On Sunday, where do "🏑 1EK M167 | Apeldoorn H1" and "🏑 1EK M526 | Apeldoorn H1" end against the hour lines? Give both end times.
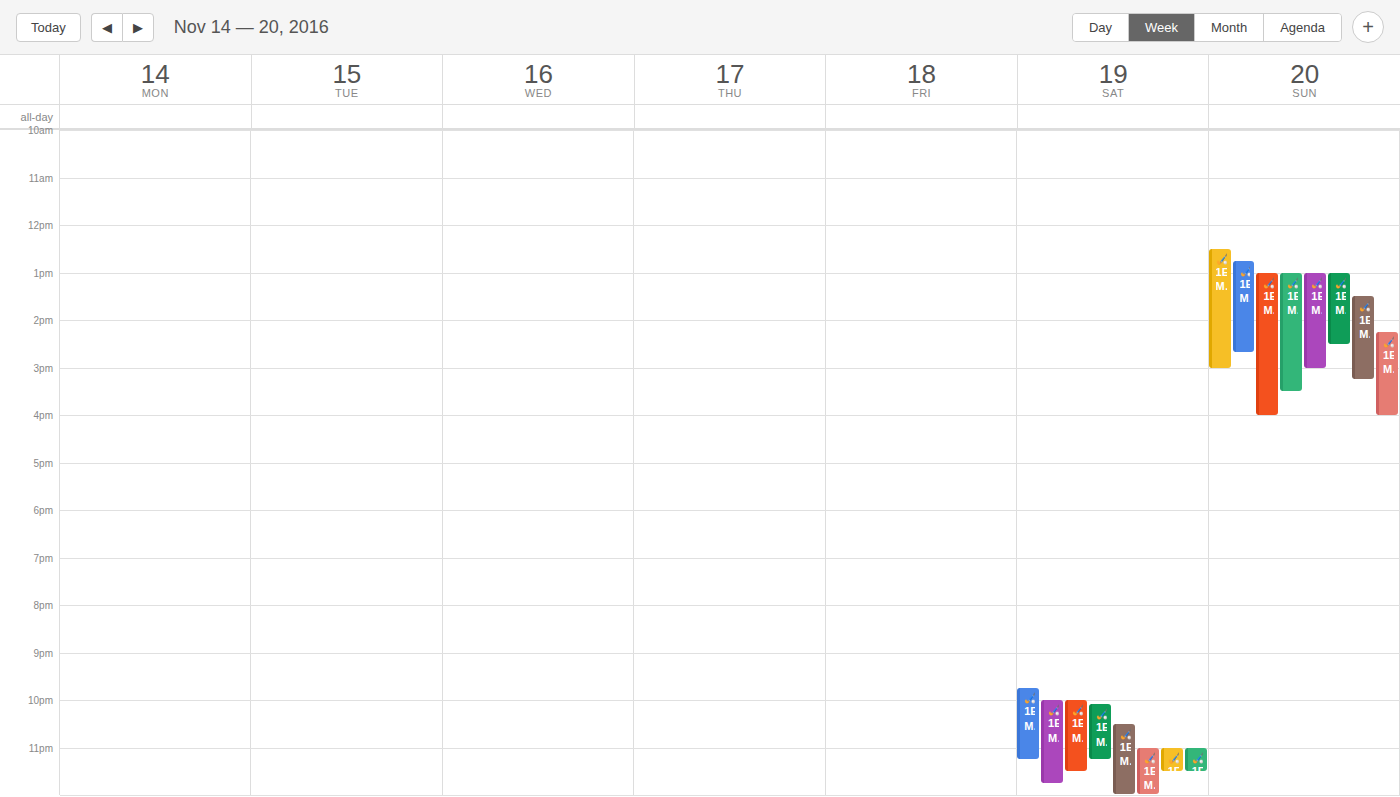
"🏑 1EK M167 | Apeldoorn H1": 2:30 PM, halfway between the 2 PM and 3 PM lines. "🏑 1EK M526 | Apeldoorn H1": 3:30 PM, halfway between the 3 PM and 4 PM lines.